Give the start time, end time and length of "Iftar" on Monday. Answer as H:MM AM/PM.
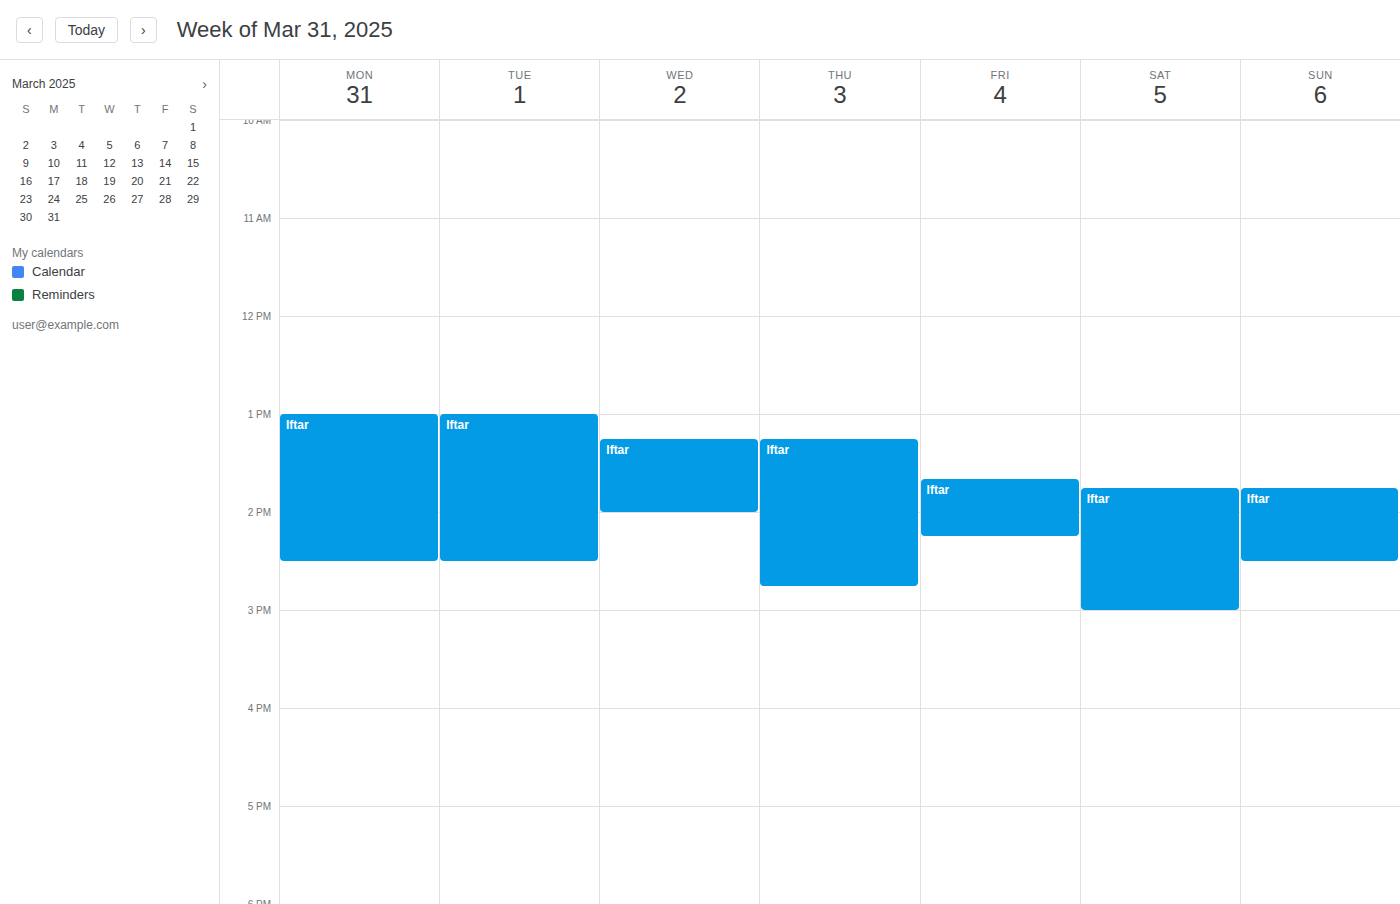
1:00 PM to 2:30 PM, 1 hour 30 minutes